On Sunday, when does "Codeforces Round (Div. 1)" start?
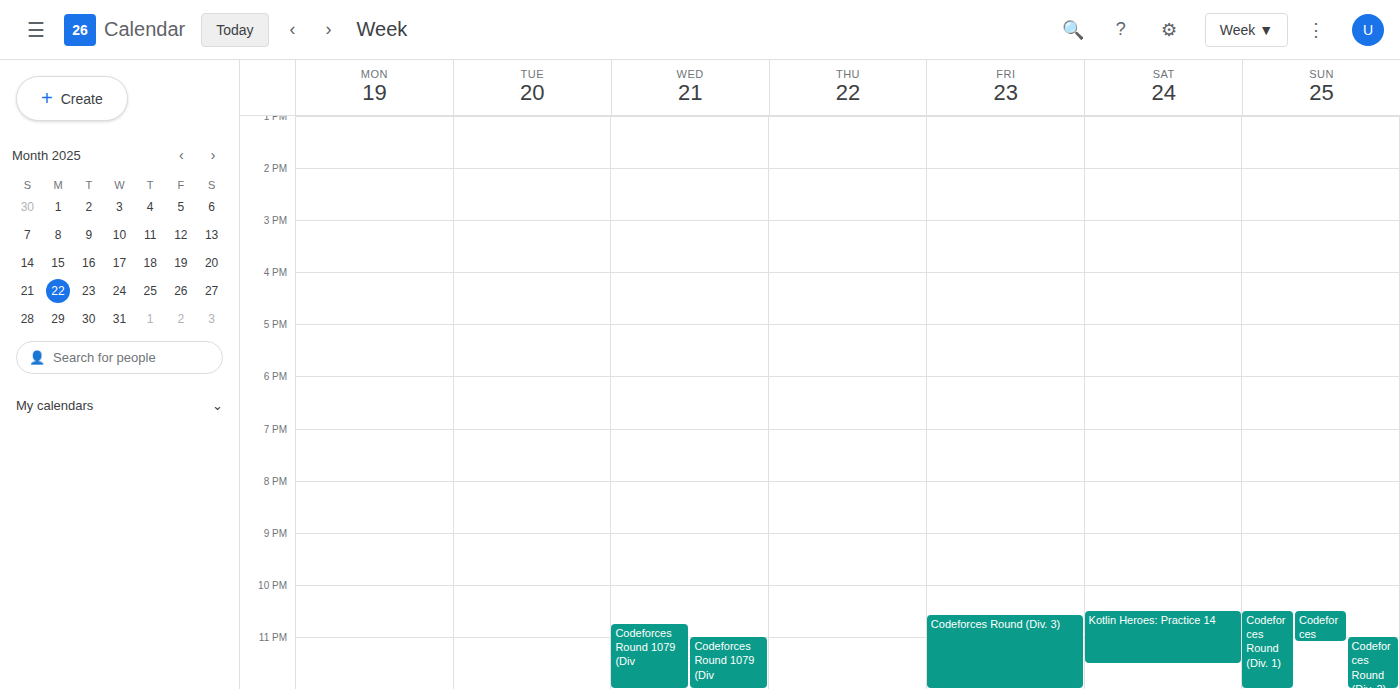
22:30